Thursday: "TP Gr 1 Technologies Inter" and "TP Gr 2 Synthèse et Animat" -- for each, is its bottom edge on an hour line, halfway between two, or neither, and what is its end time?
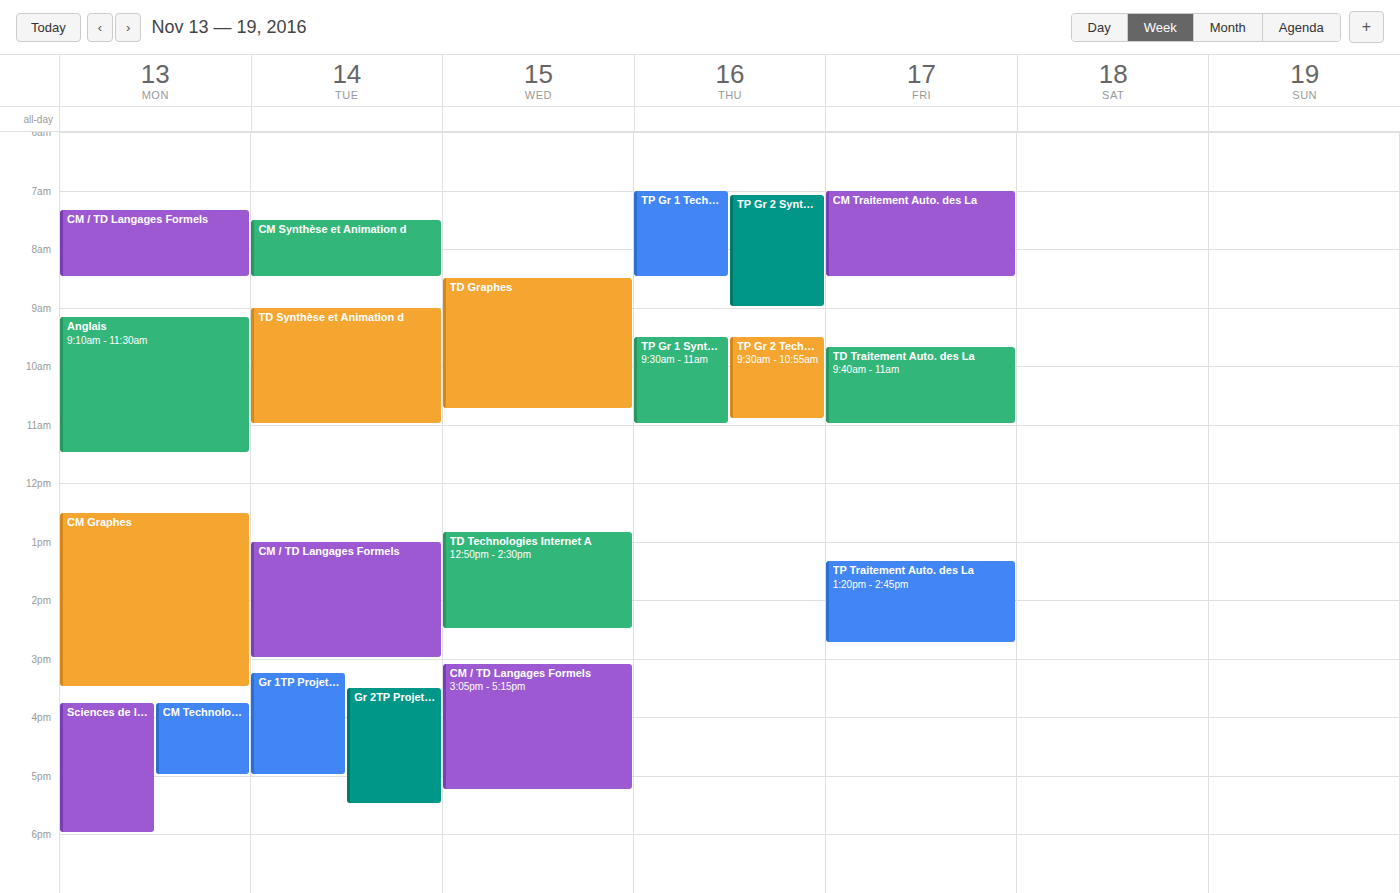
"TP Gr 1 Technologies Inter": 8:30 AM, halfway between the 8 AM and 9 AM lines. "TP Gr 2 Synthèse et Animat": 9:00 AM, exactly on the 9 AM line.